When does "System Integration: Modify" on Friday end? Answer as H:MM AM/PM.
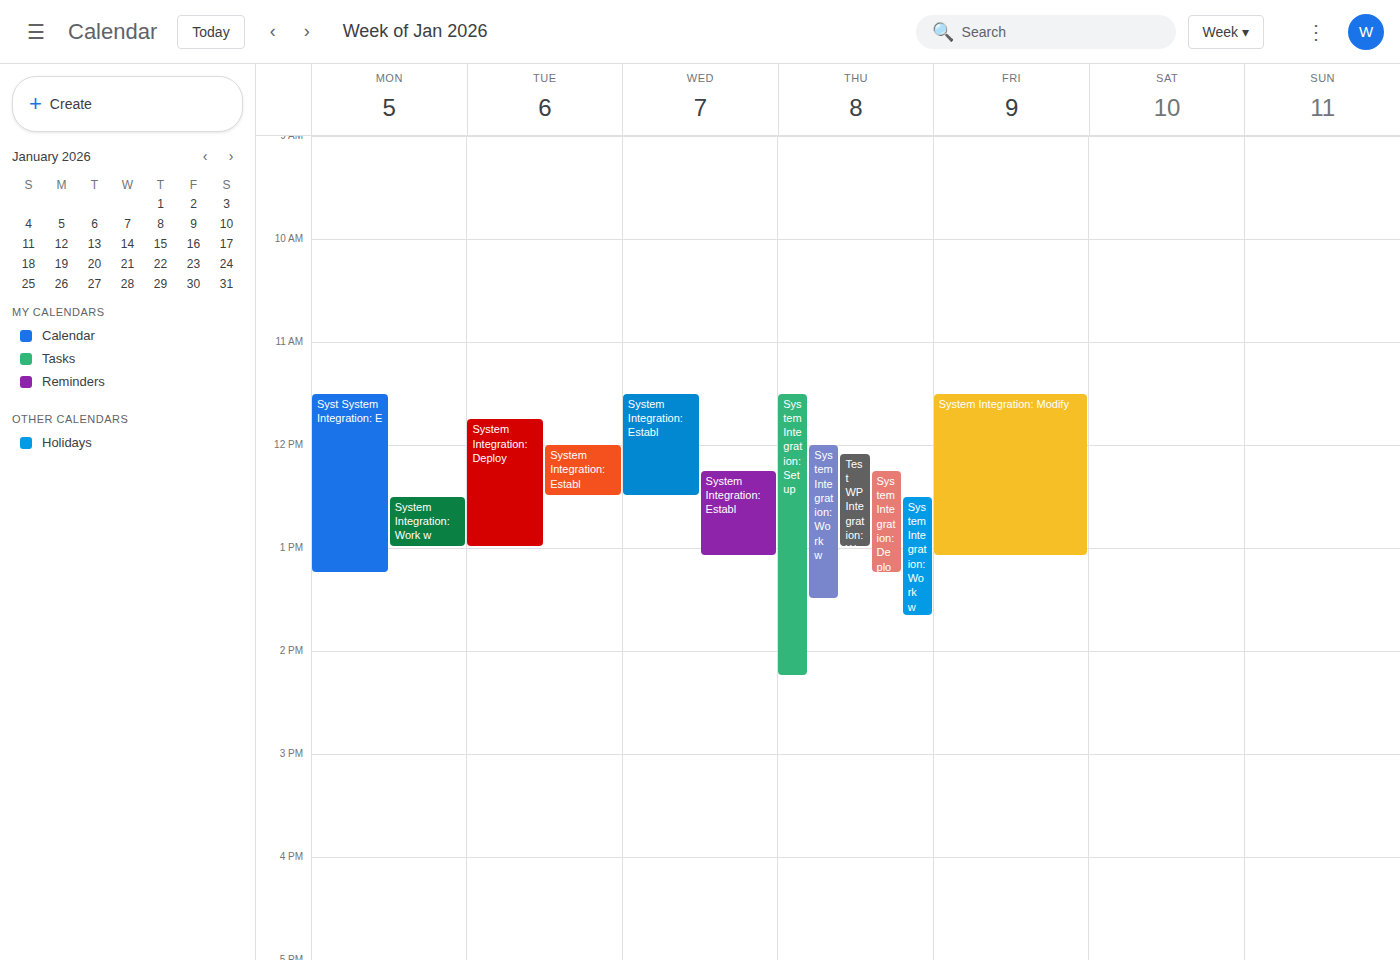
1:05 PM